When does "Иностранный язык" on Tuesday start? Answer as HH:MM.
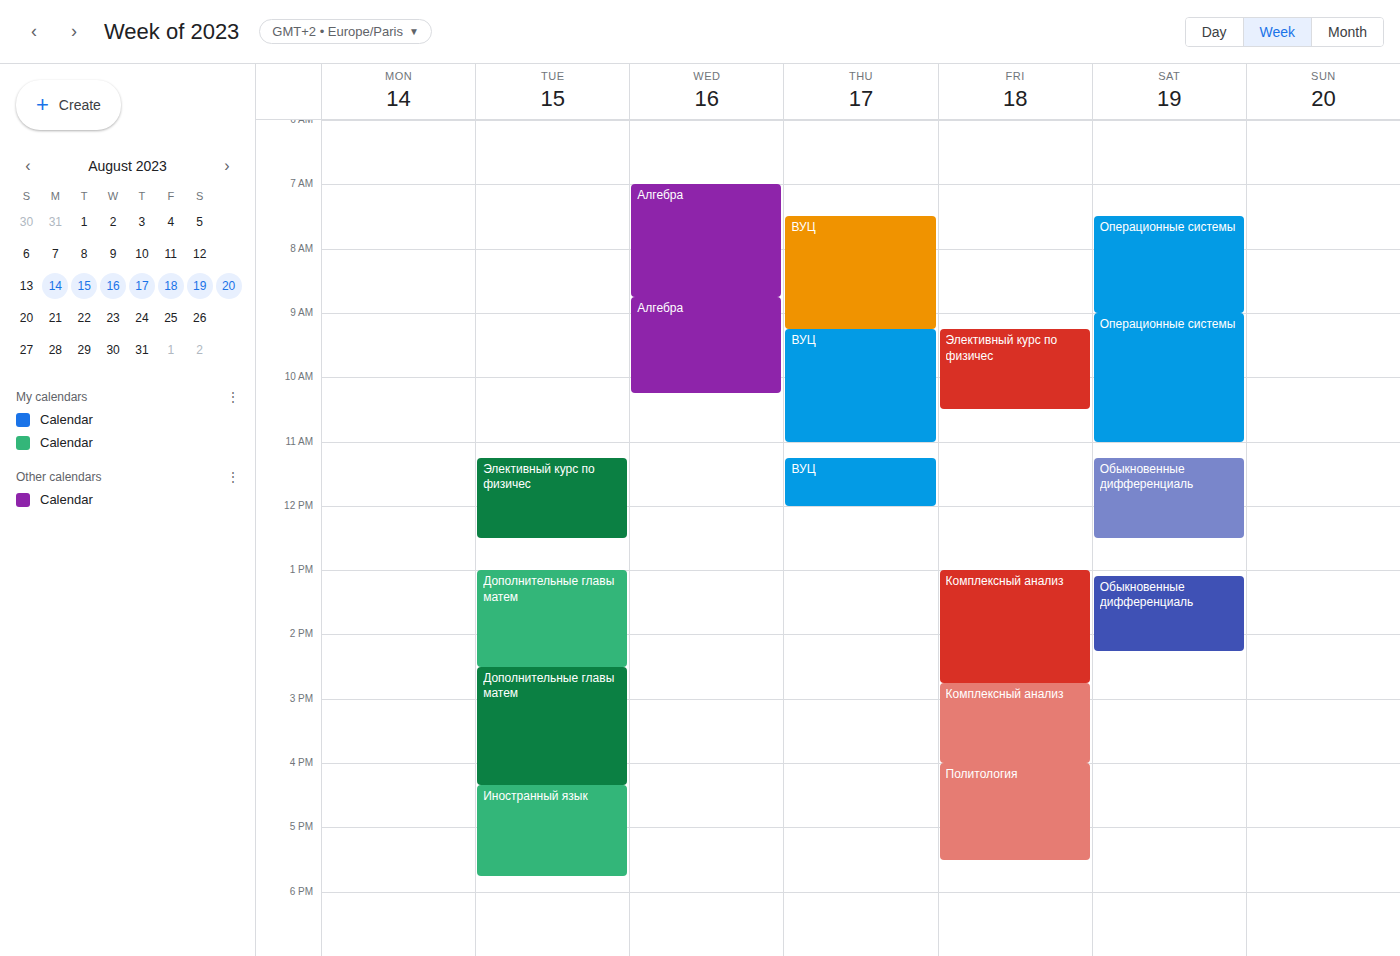
16:20